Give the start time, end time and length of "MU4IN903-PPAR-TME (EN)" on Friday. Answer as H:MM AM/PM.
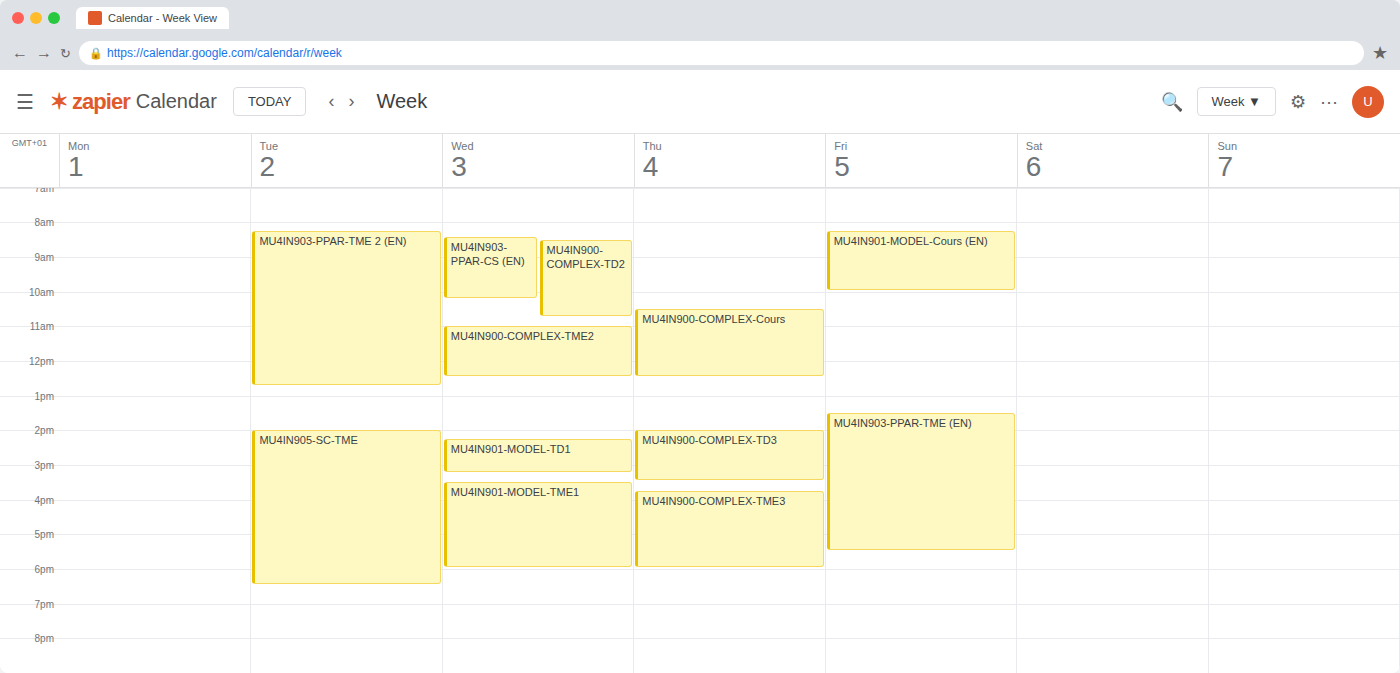
1:30 PM to 5:30 PM, 4 hours